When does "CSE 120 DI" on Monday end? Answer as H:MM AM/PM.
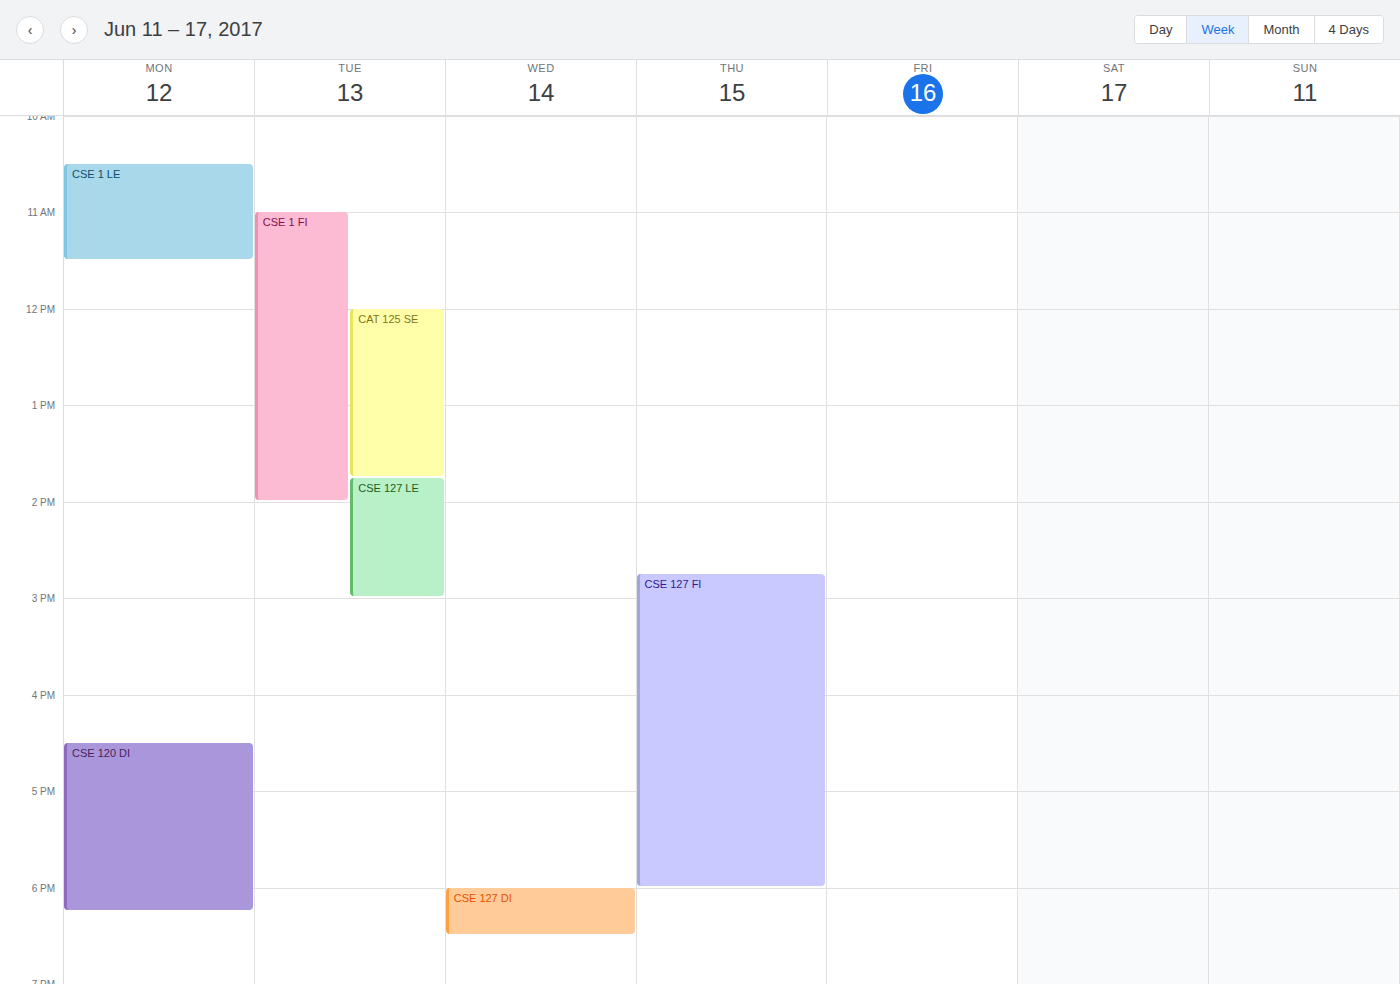
6:15 PM